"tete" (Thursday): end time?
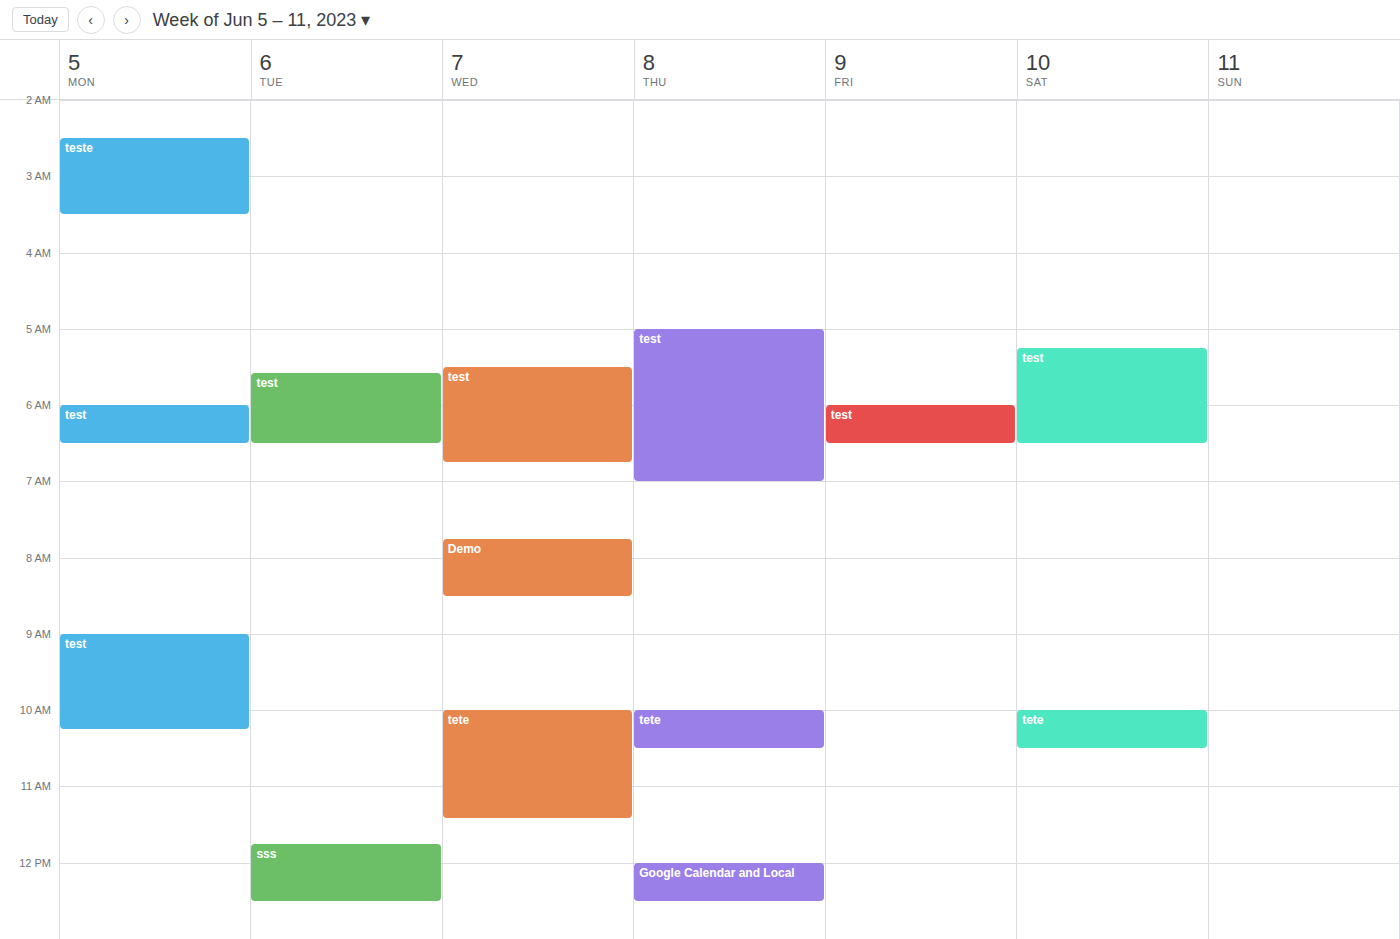
10:30 AM